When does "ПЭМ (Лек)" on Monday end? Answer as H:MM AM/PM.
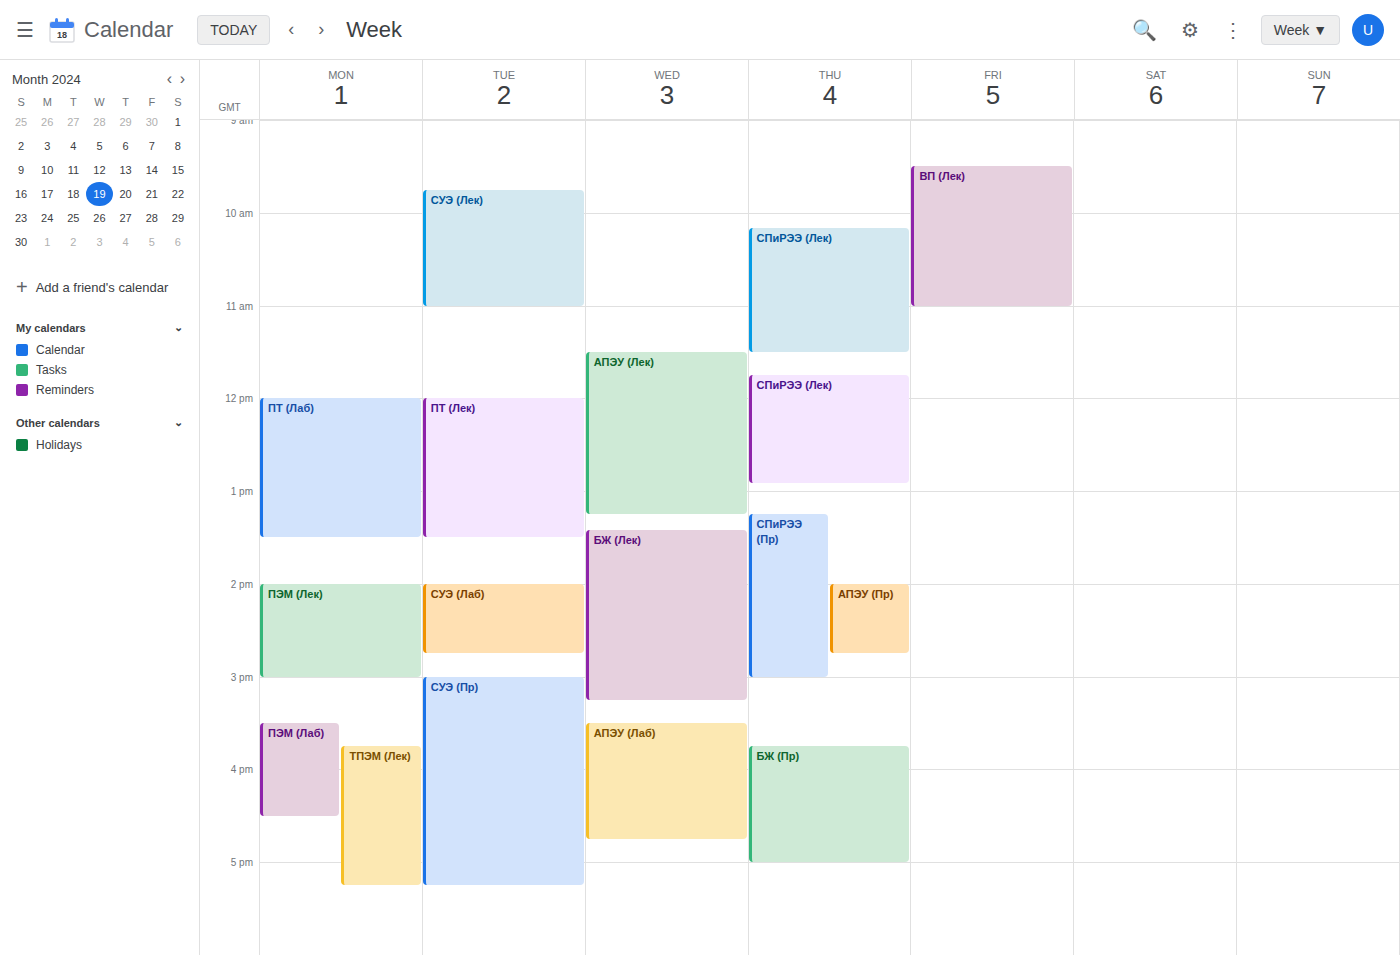
3:00 PM